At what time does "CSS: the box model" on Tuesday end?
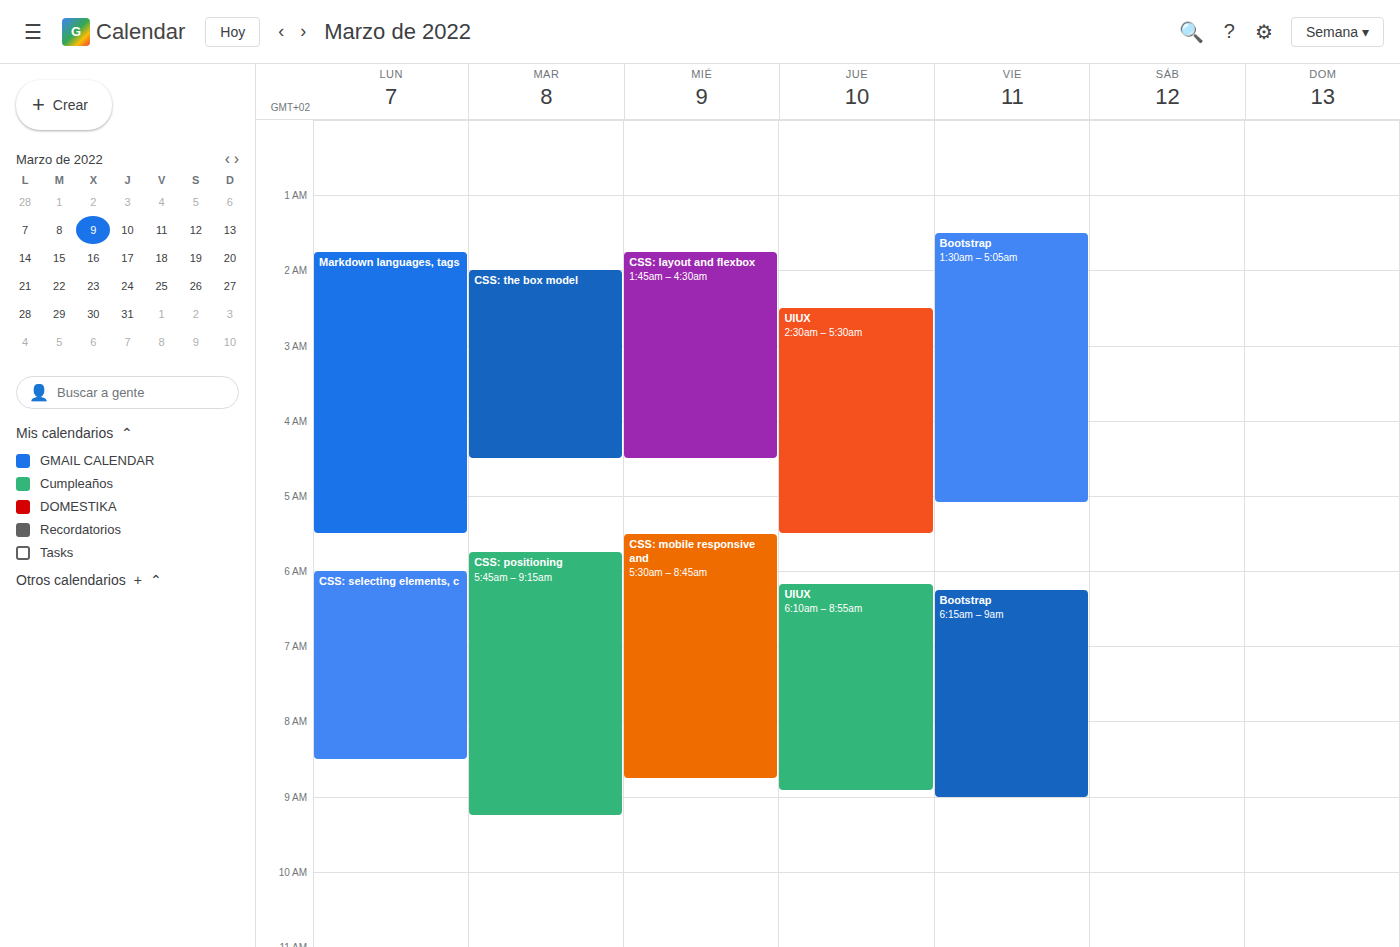
4:30 AM